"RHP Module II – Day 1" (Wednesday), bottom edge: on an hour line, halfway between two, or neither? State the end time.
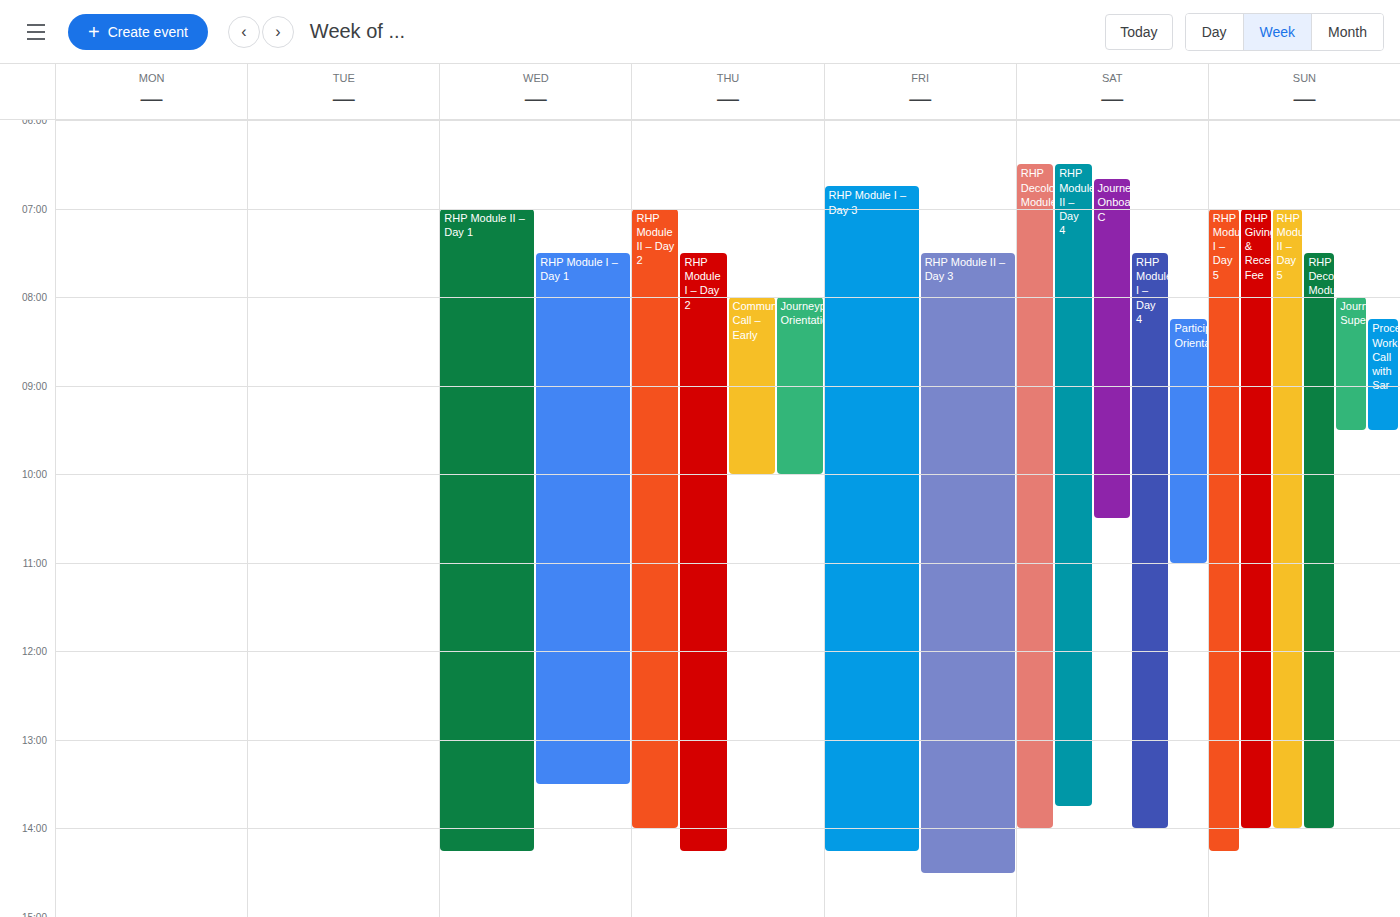
2:15 PM -- neither: a quarter of the way from the 2 PM line to the 3 PM line.